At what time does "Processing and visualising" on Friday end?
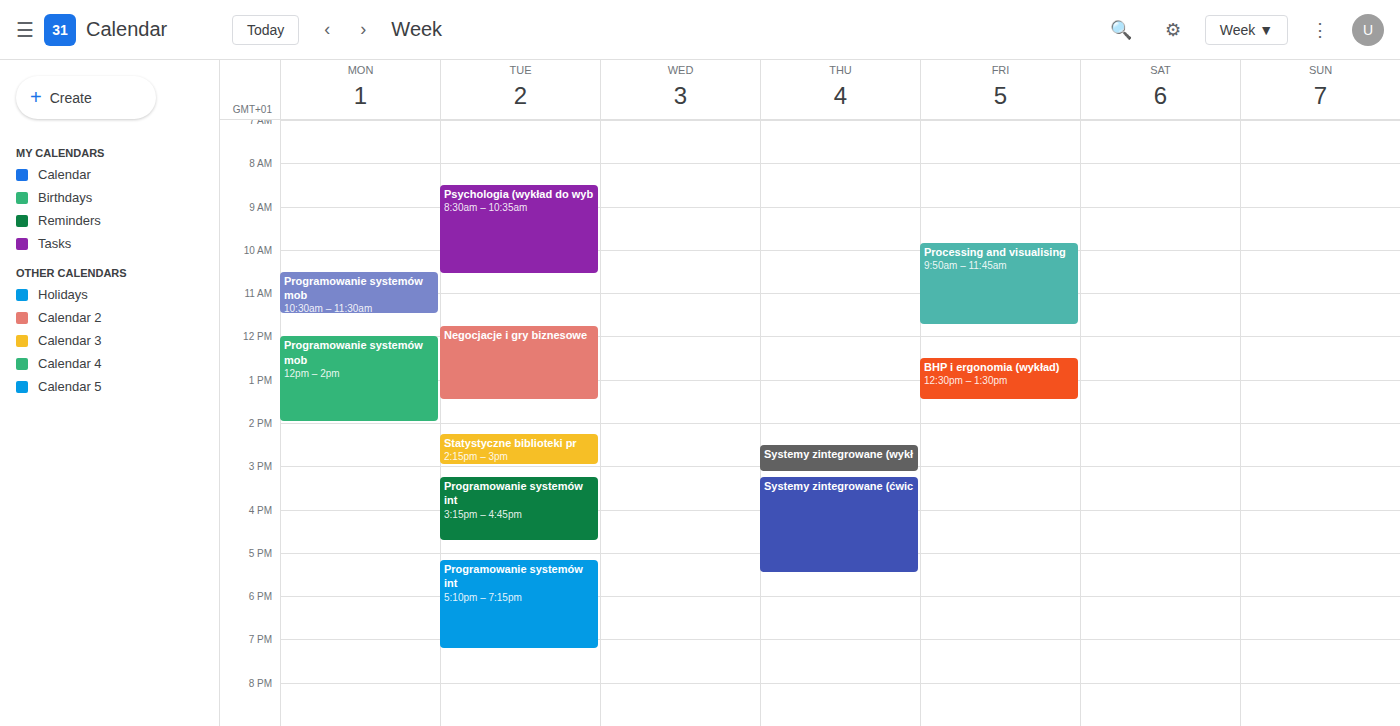
11:45 AM